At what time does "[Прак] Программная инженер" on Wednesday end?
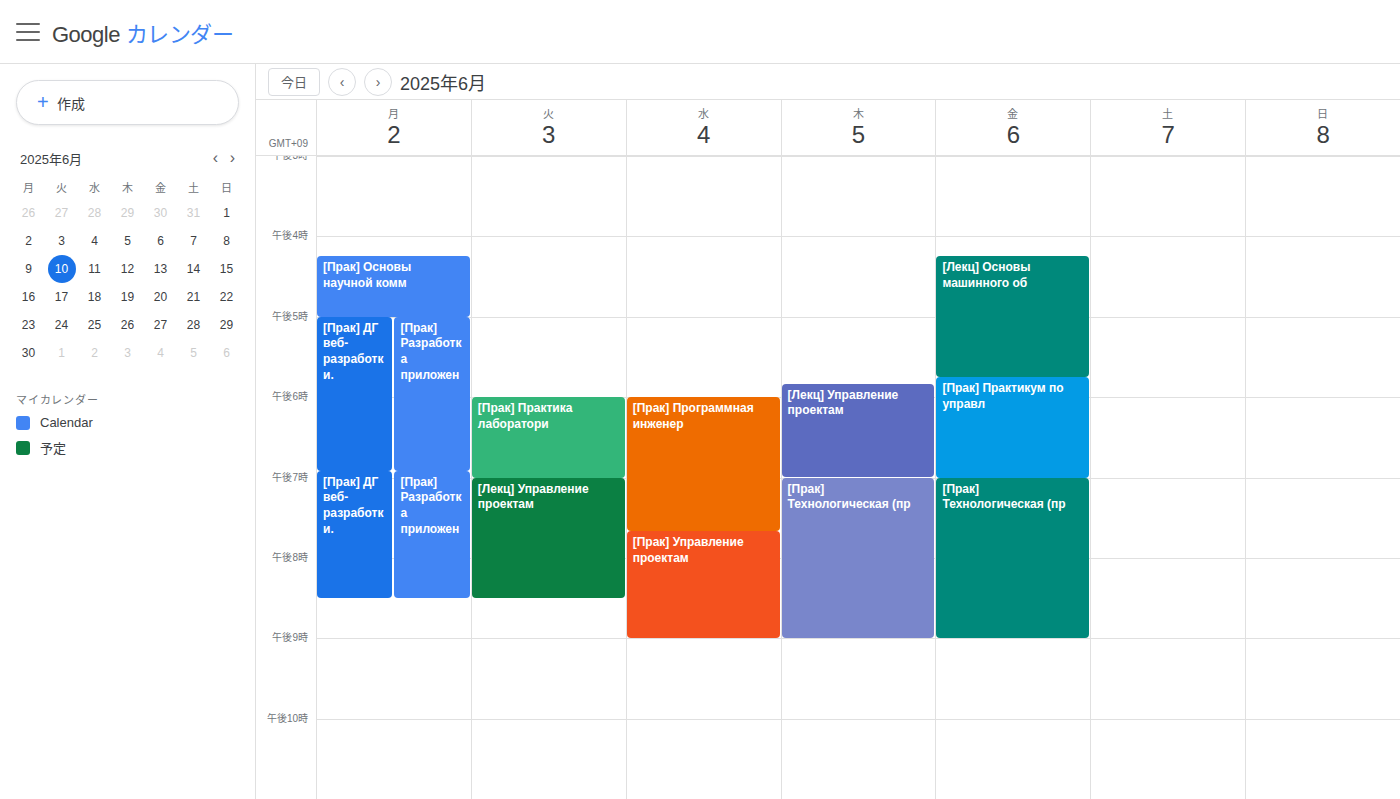
7:40 PM